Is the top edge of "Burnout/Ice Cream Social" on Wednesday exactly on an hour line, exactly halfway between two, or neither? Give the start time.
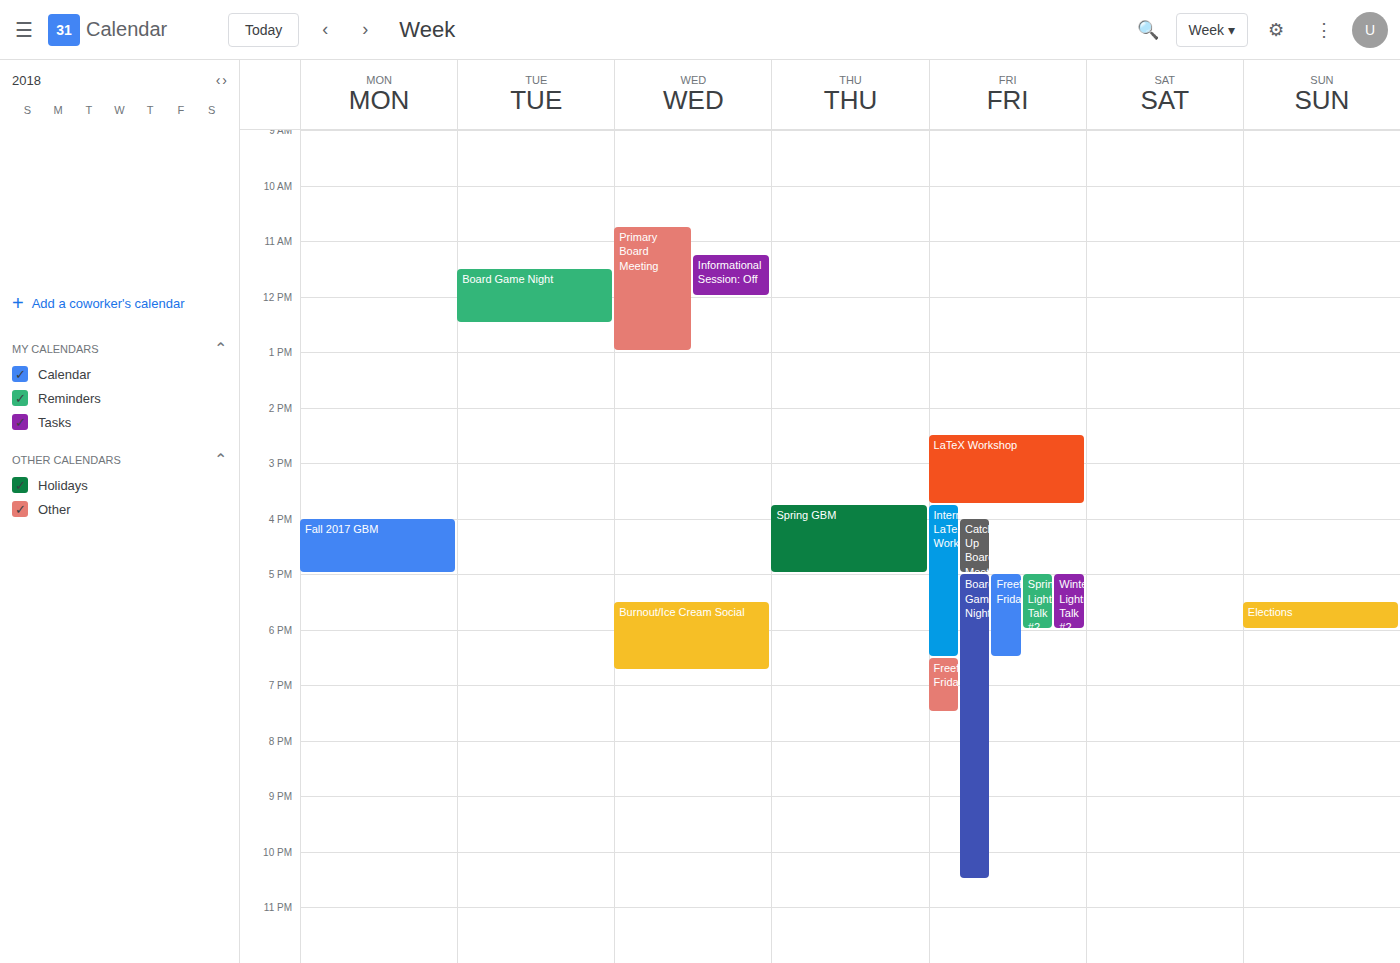
17:30 -- halfway between the 17:00 and 18:00 lines.